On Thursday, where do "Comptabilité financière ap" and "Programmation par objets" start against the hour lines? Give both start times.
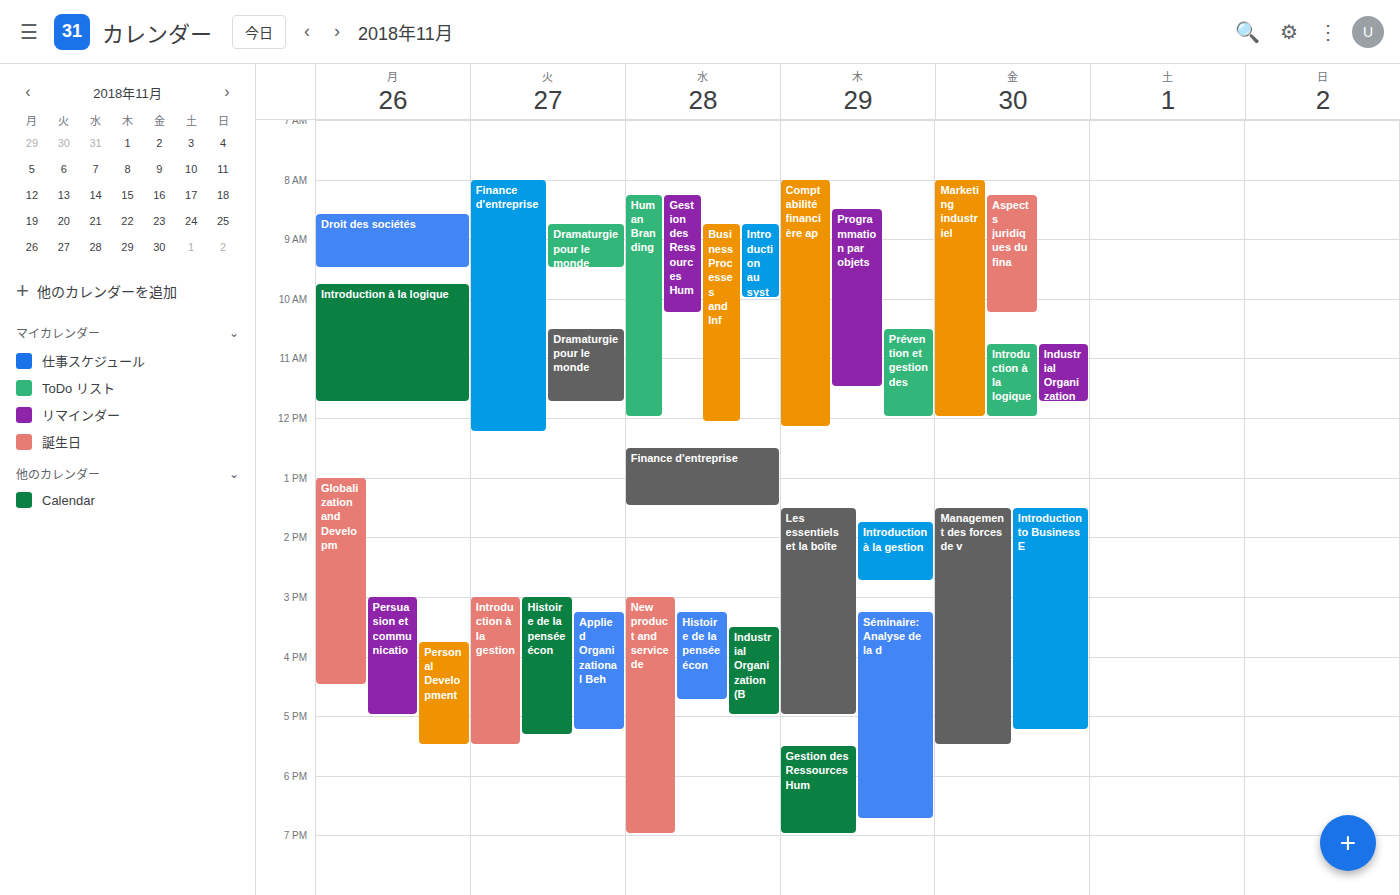
"Comptabilité financière ap": 8:00 AM, exactly on the 8 AM line. "Programmation par objets": 8:30 AM, halfway between the 8 AM and 9 AM lines.